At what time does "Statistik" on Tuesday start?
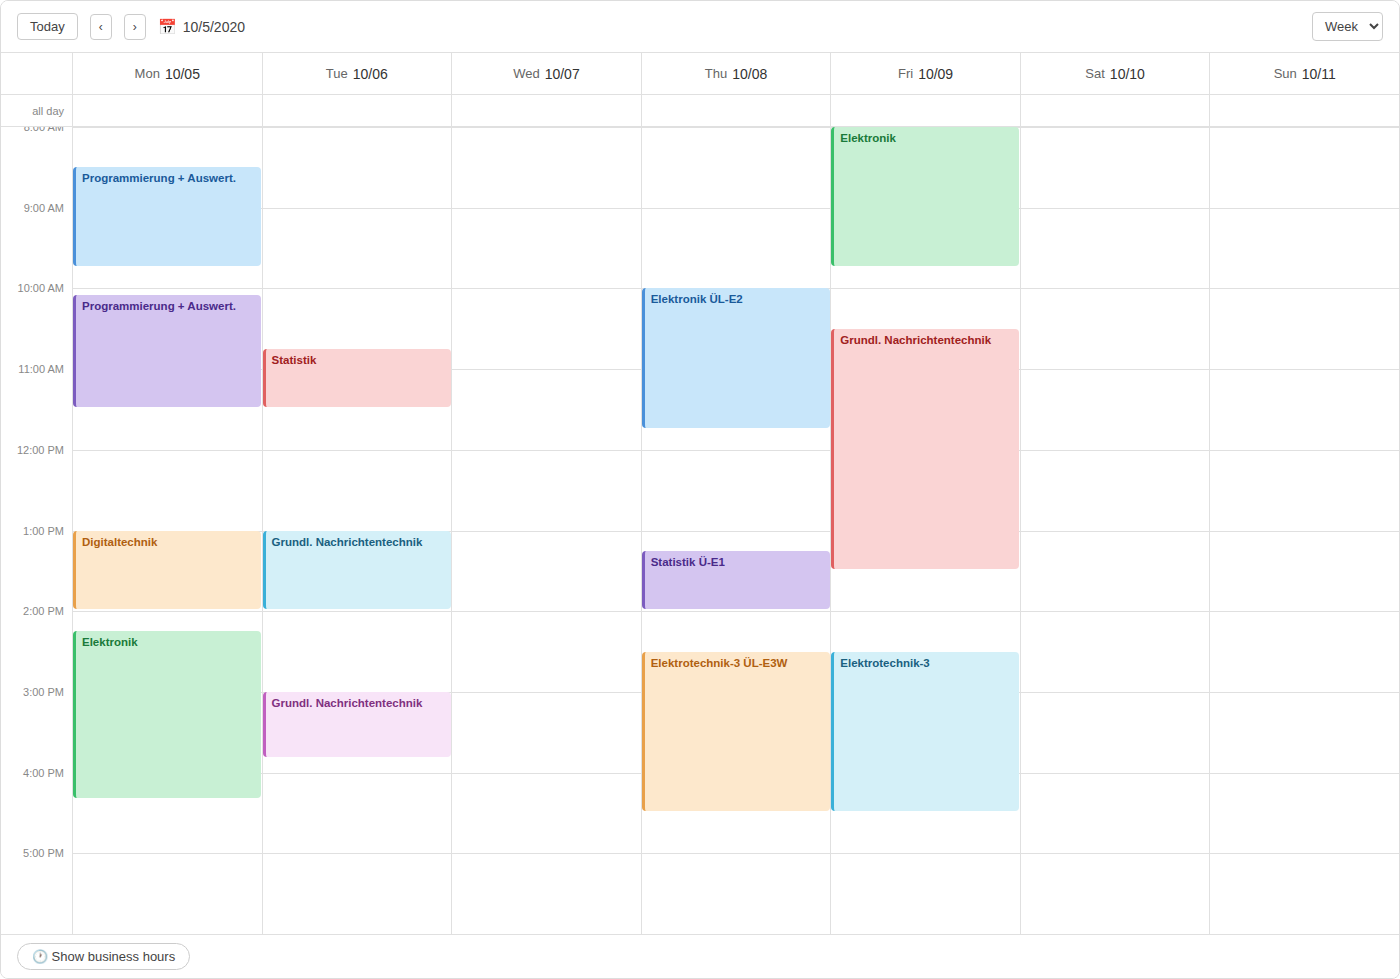
10:45 AM